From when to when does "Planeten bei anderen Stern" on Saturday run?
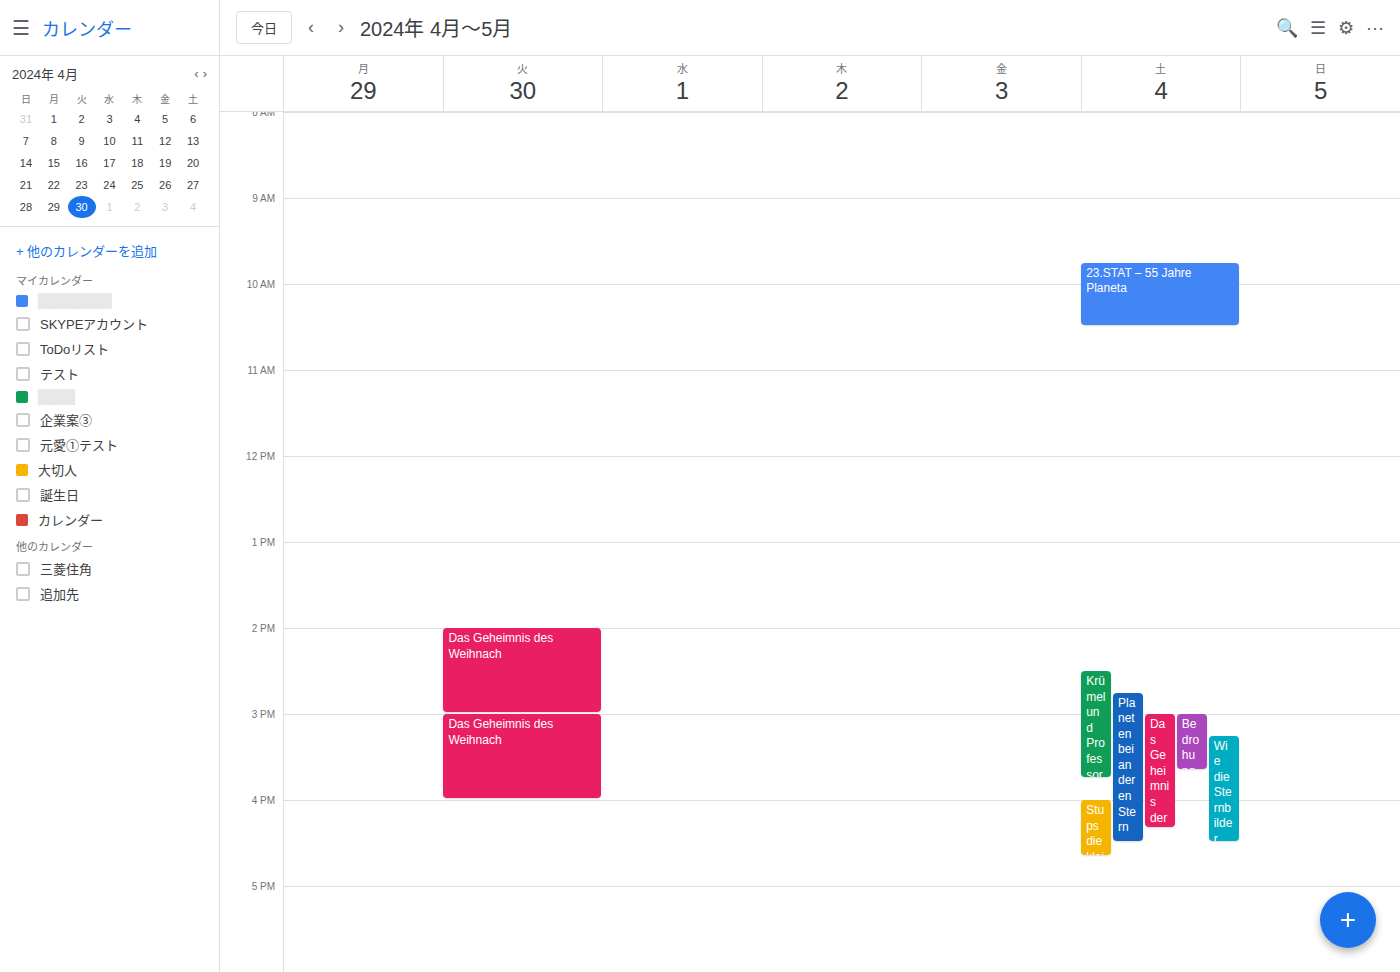
2:45 PM to 4:30 PM